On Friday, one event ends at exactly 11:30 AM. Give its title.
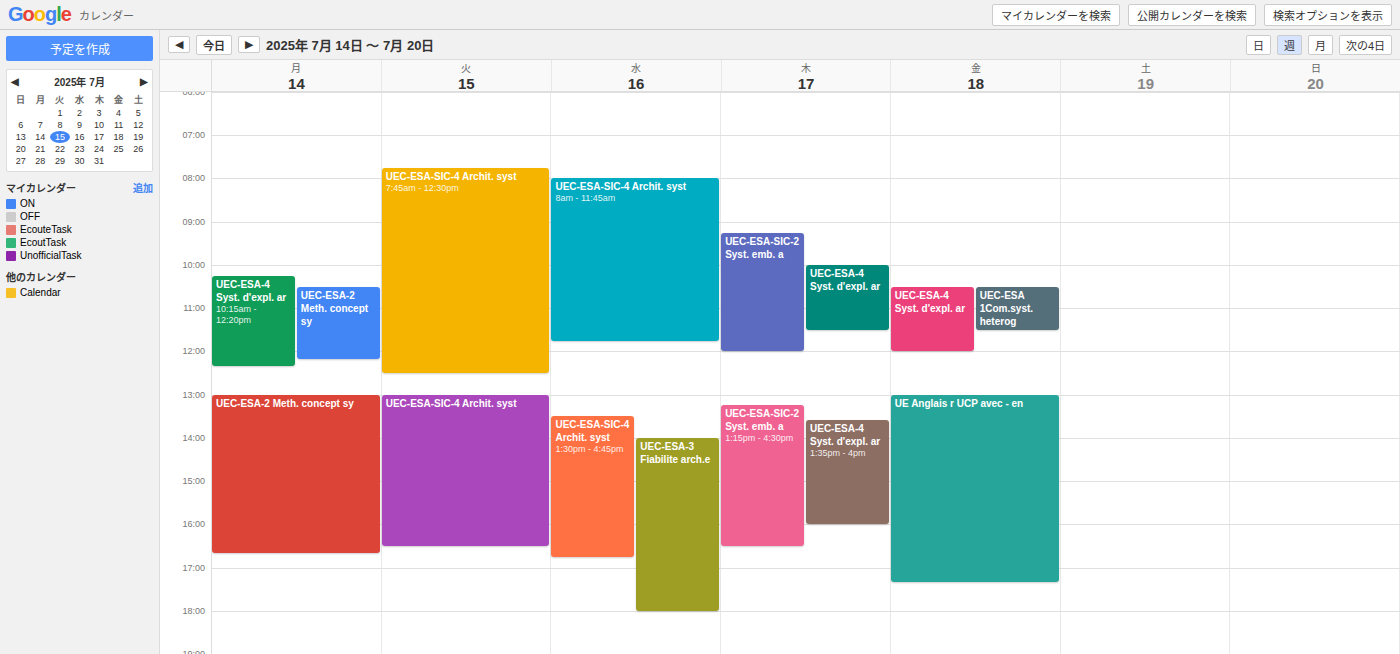
"UEC-ESA 1Com.syst. heterog"